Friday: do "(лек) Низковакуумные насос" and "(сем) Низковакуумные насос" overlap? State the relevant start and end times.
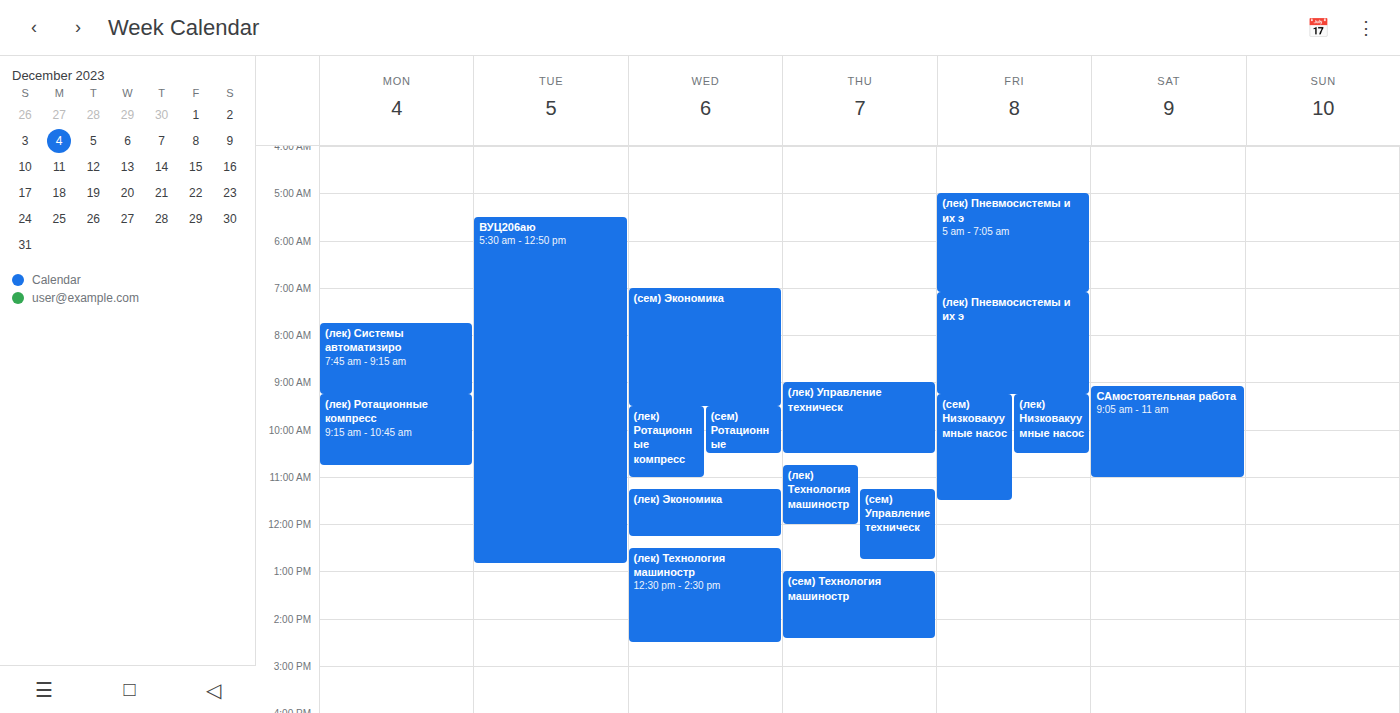
"(лек) Низковакуумные насос" runs 9:15 AM to 10:30 AM, inside "(сем) Низковакуумные насос" -- they overlap.